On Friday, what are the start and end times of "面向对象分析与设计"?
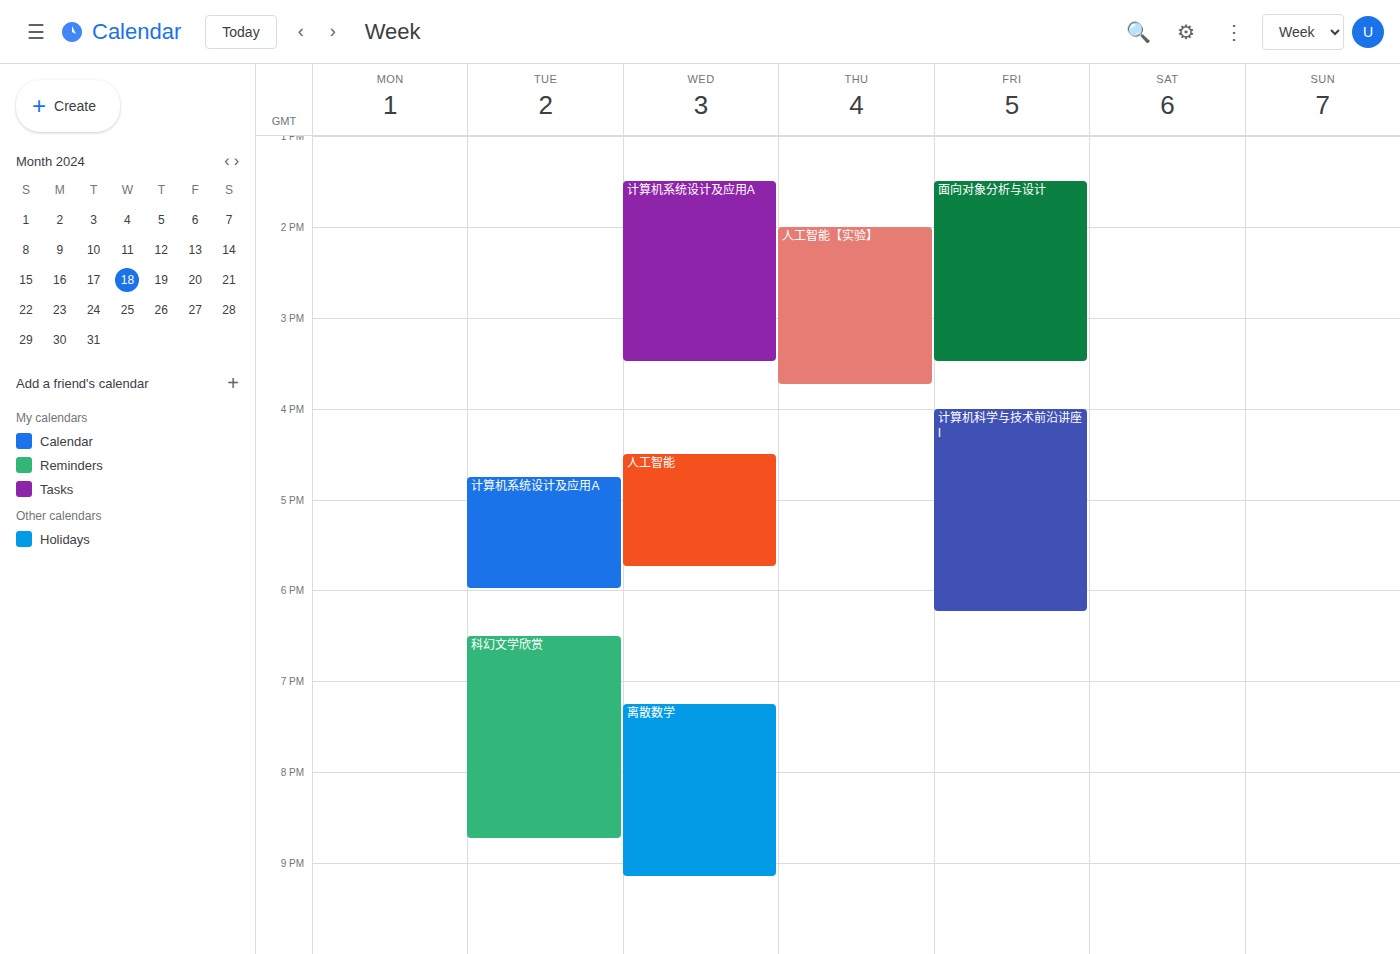
1:30 PM to 3:30 PM